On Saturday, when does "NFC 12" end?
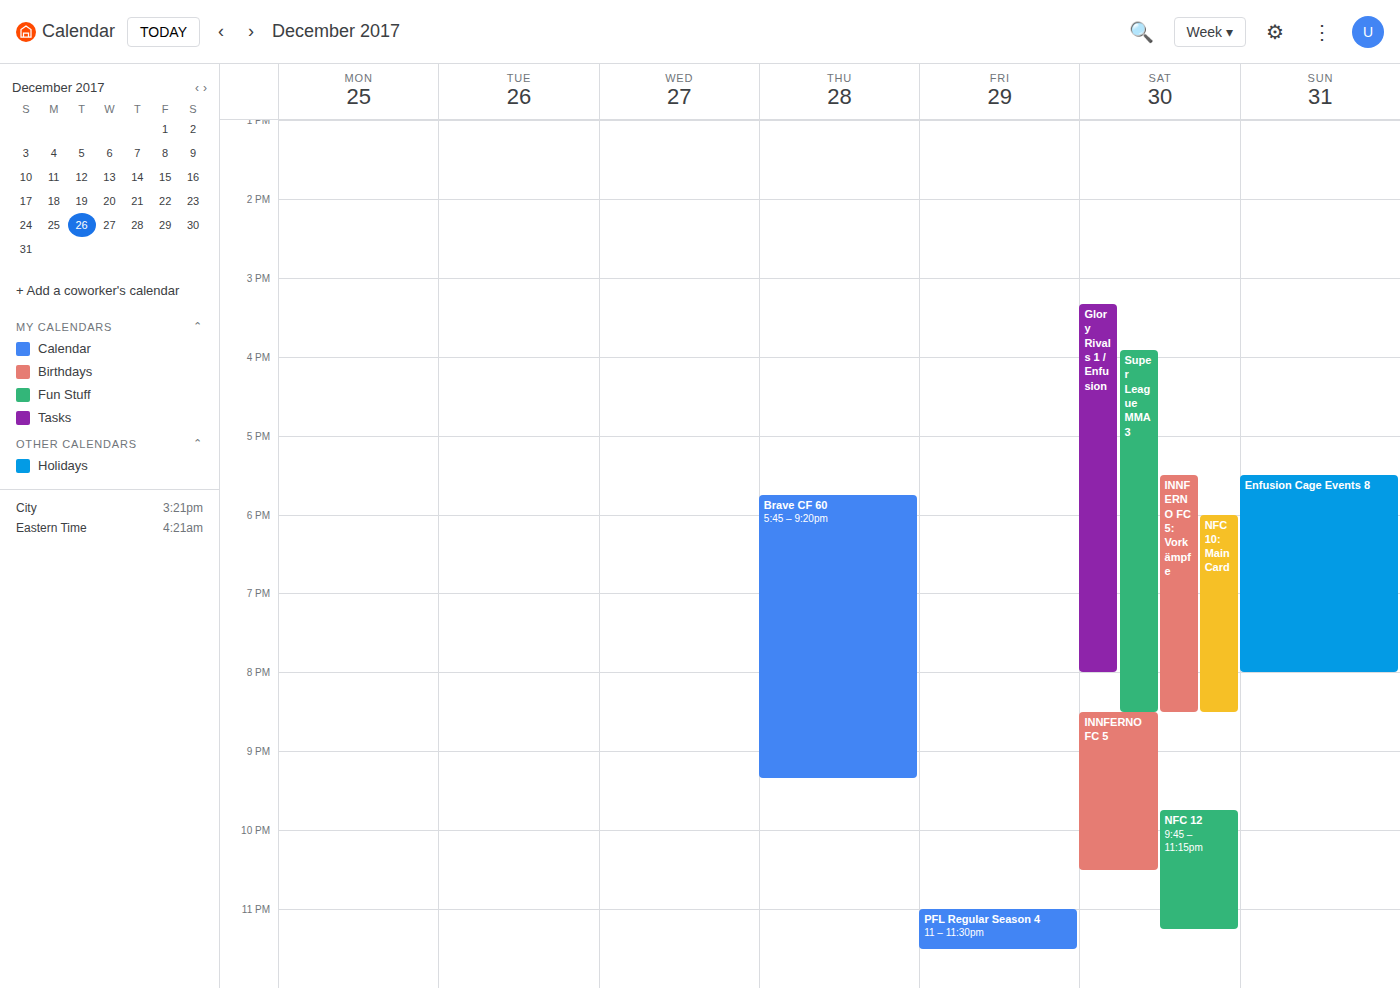
11:15 PM